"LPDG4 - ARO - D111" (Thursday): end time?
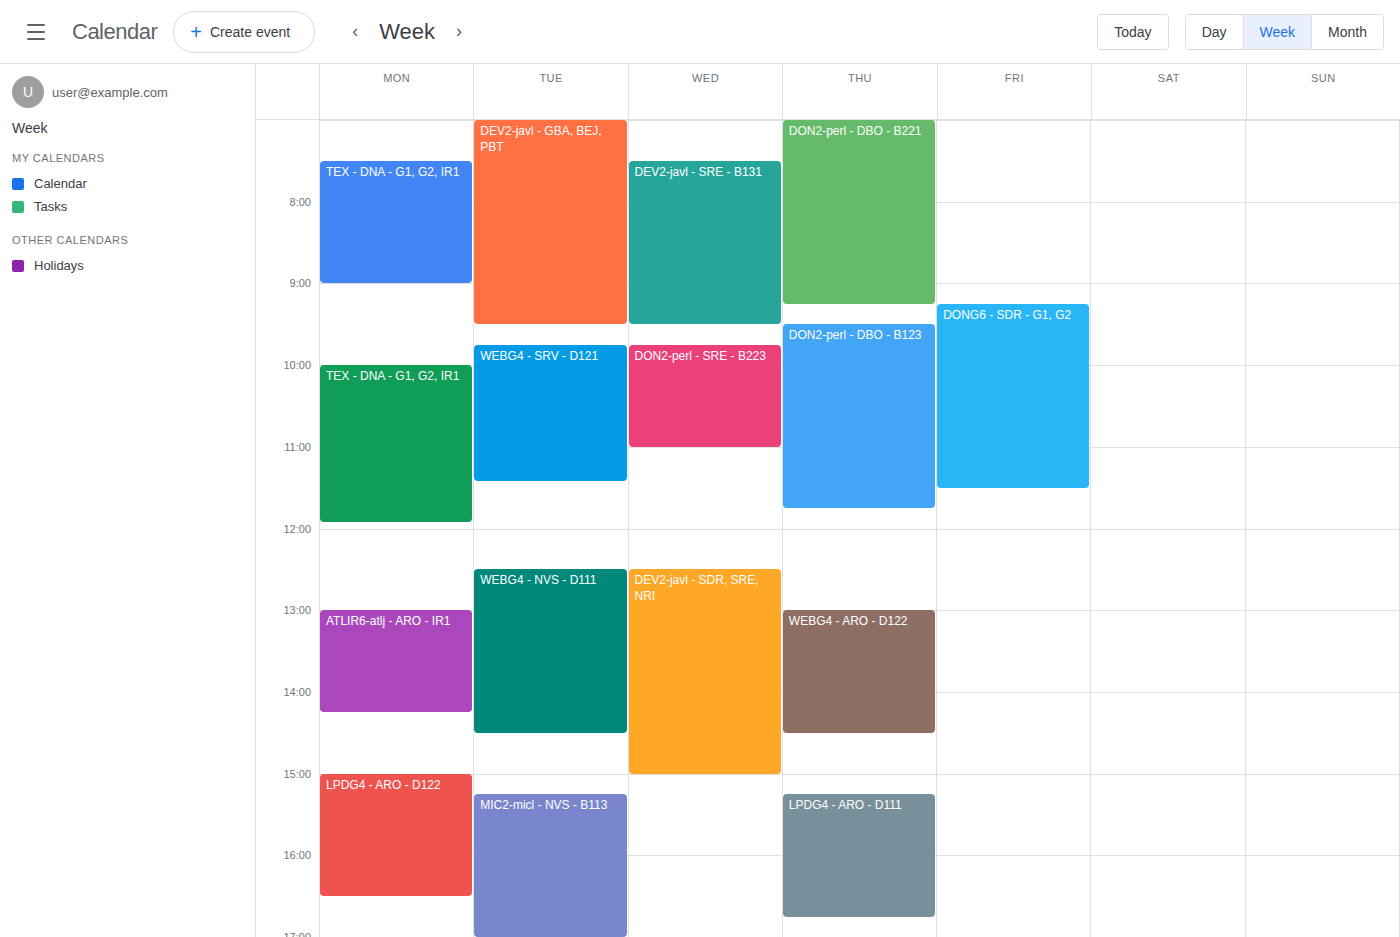
4:45 PM